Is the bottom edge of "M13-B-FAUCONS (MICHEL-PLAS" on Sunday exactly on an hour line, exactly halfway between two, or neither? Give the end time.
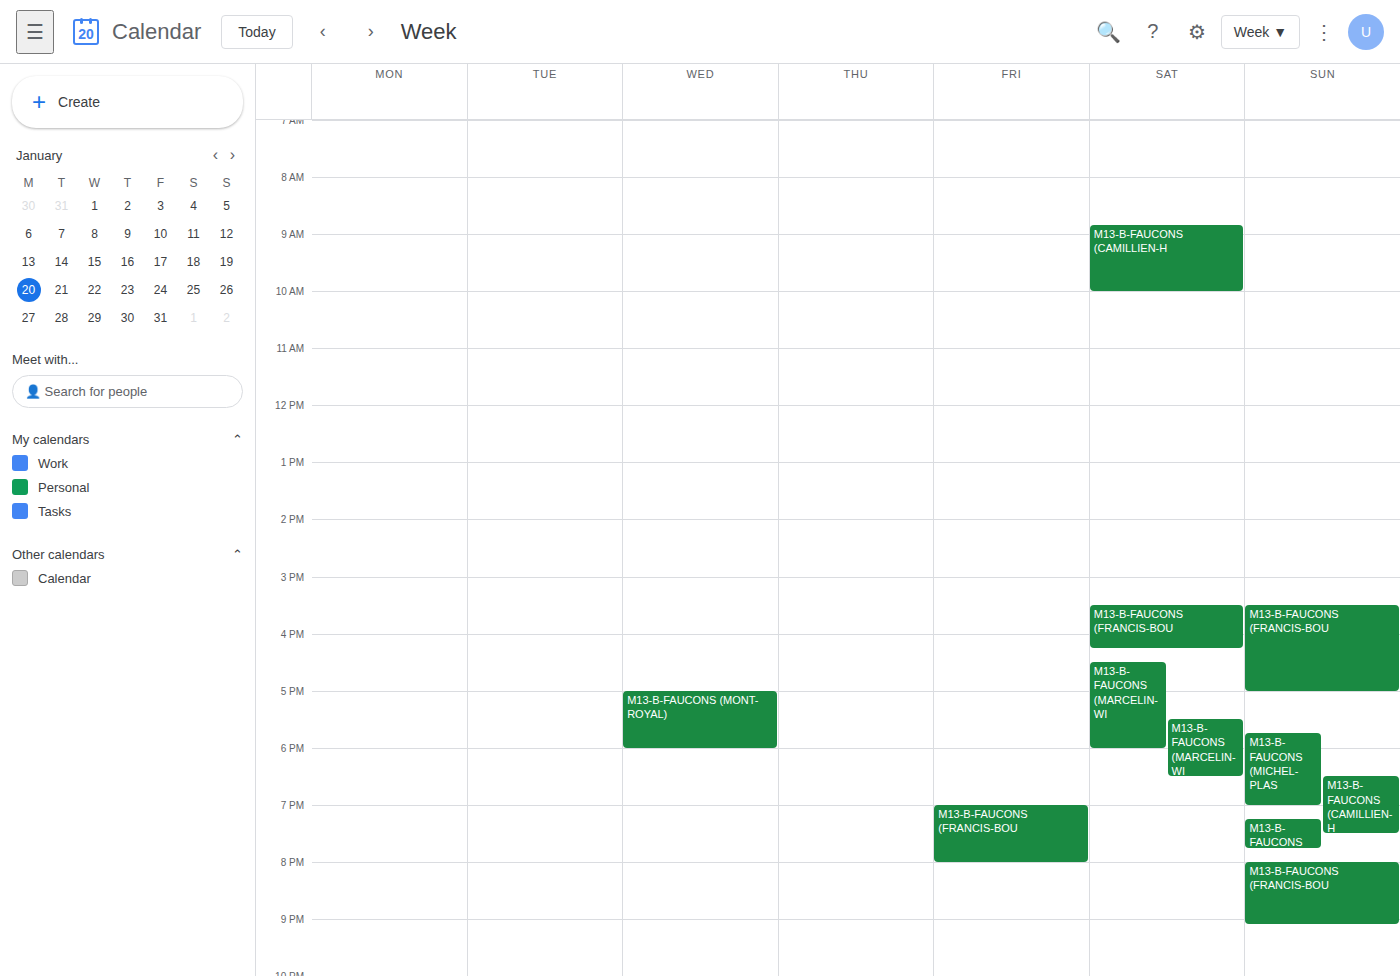
7:00 PM -- exactly on the 7 PM line.